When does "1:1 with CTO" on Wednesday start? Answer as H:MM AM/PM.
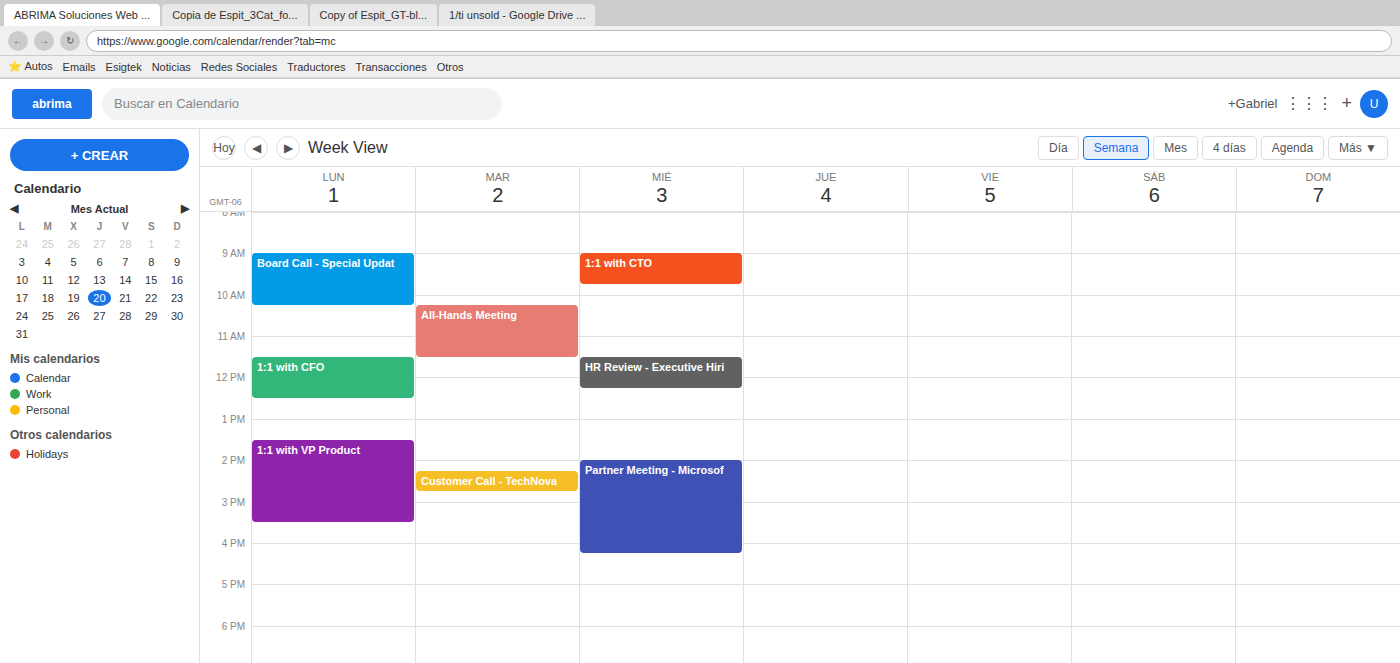
9:00 AM